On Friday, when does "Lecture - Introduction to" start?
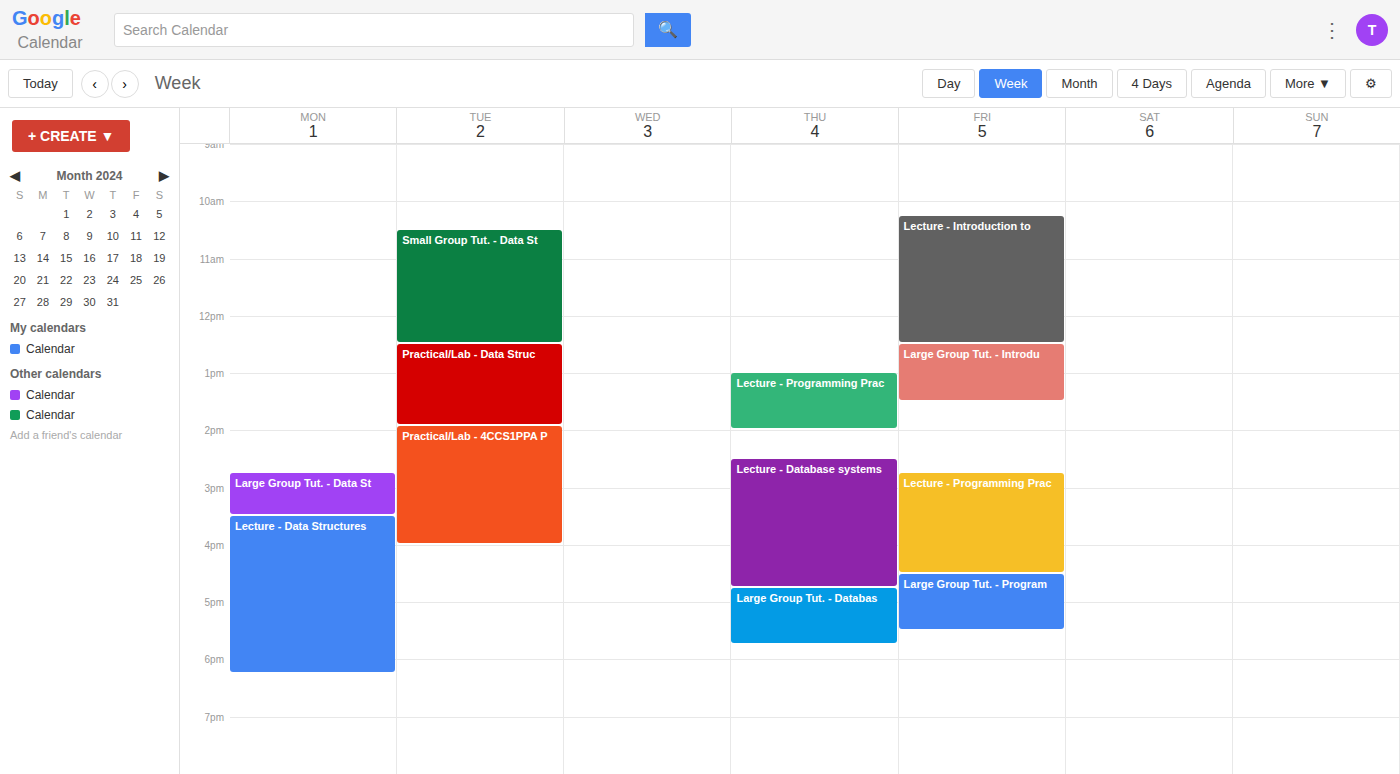
10:15 AM